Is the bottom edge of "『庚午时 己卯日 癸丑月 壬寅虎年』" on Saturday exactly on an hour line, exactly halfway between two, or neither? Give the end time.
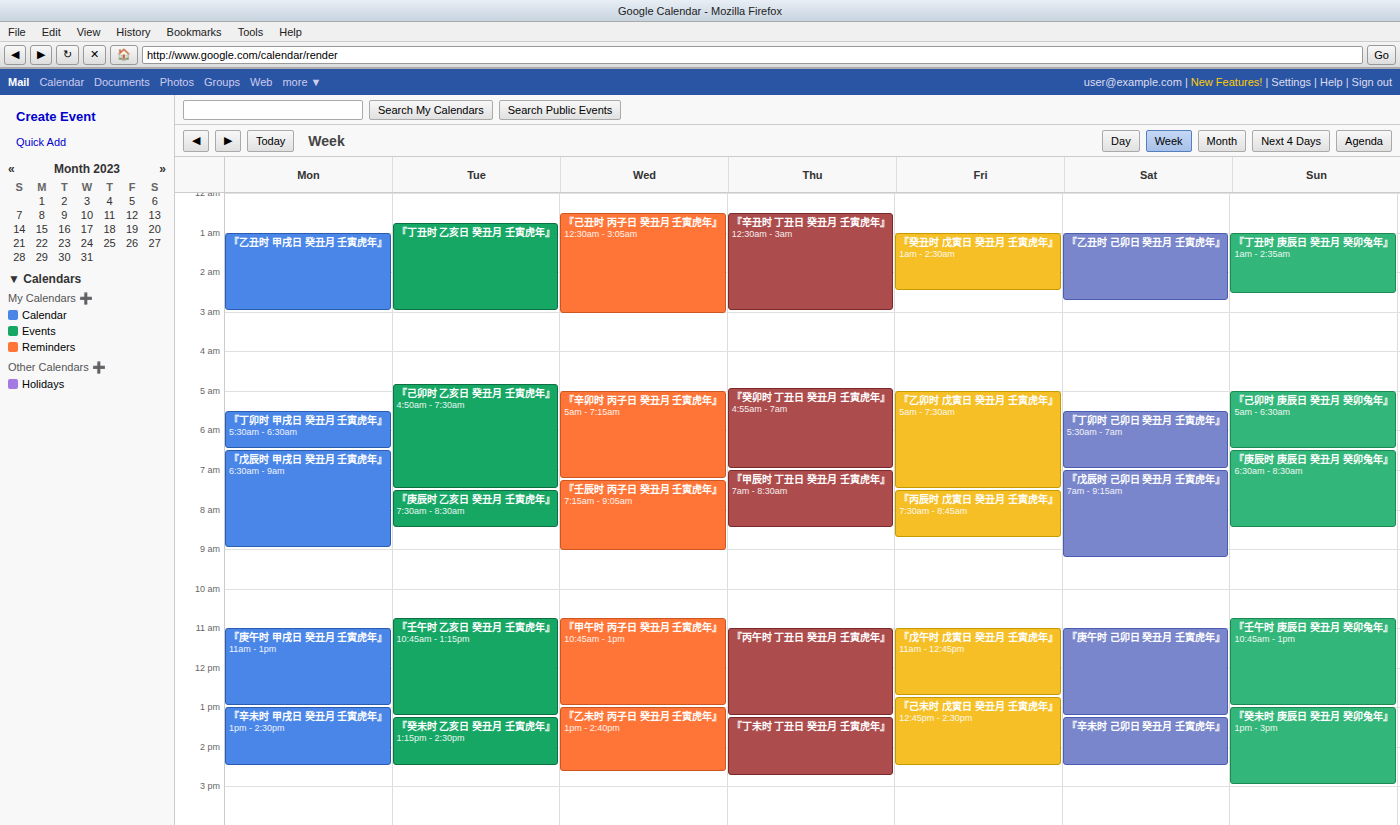
1:15 PM -- neither: a quarter of the way from the 1 PM line to the 2 PM line.